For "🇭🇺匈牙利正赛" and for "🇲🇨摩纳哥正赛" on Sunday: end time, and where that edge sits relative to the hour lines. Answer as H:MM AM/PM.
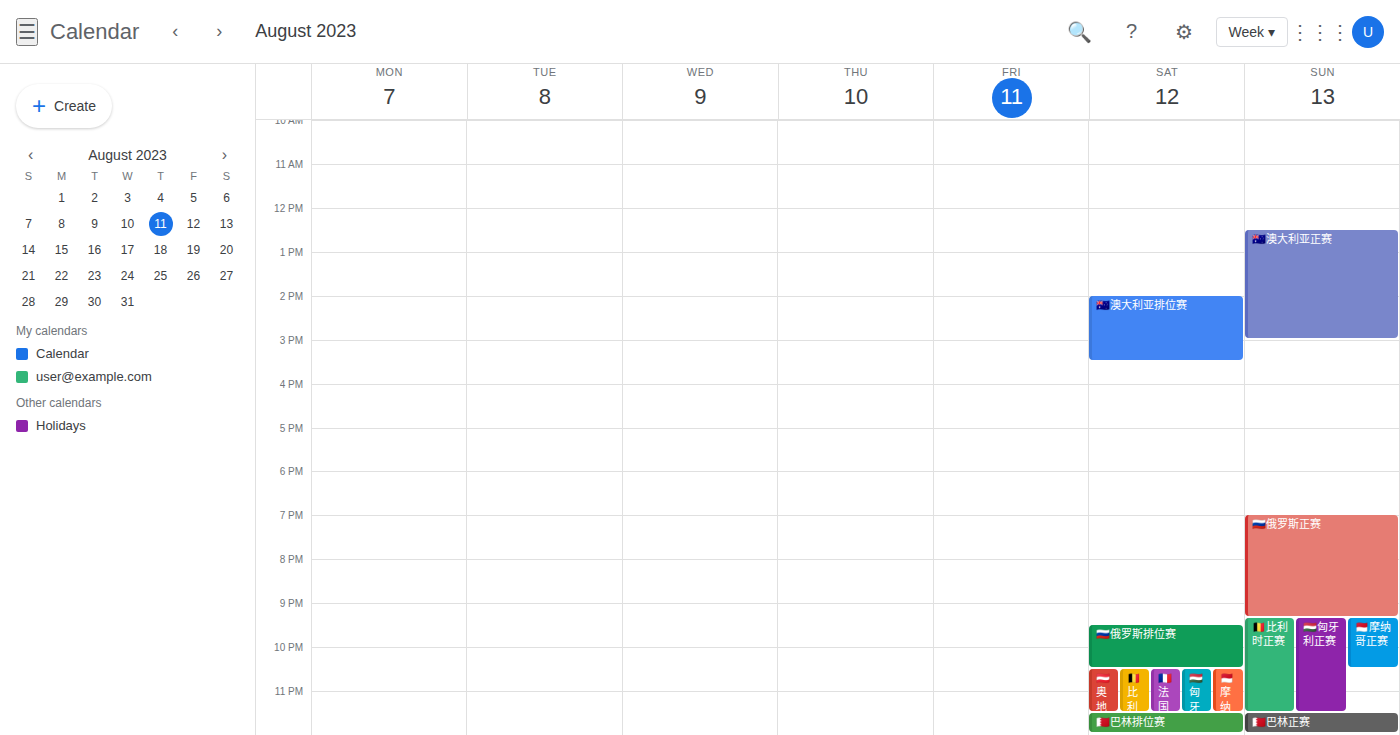
"🇭🇺匈牙利正赛": 11:30 PM, halfway between the 11 PM and 12 AM lines. "🇲🇨摩纳哥正赛": 10:30 PM, halfway between the 10 PM and 11 PM lines.